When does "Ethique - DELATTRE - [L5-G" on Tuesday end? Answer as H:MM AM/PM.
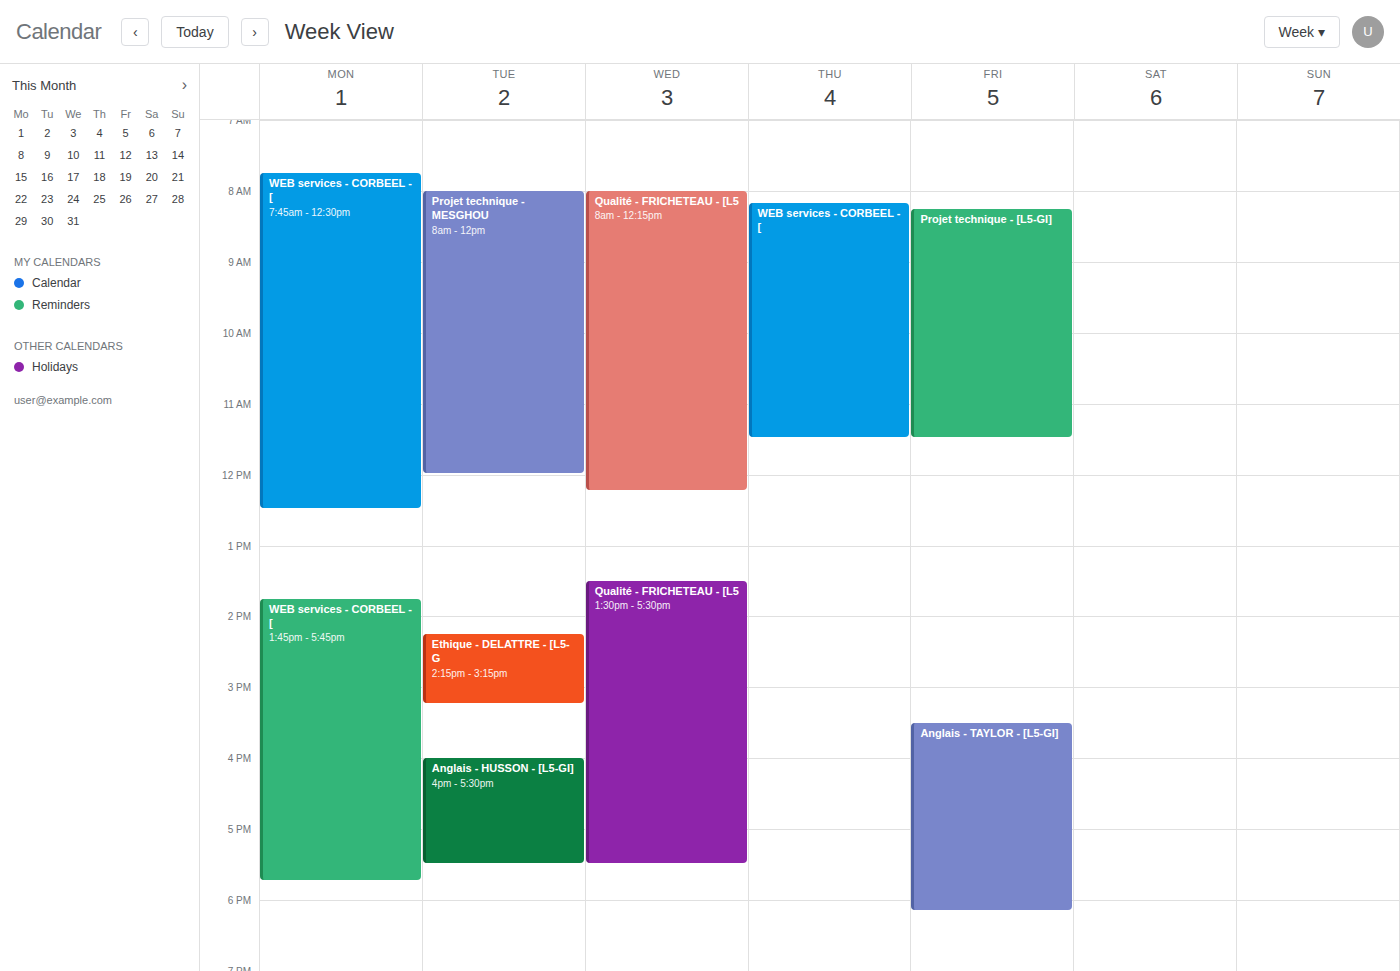
3:15 PM